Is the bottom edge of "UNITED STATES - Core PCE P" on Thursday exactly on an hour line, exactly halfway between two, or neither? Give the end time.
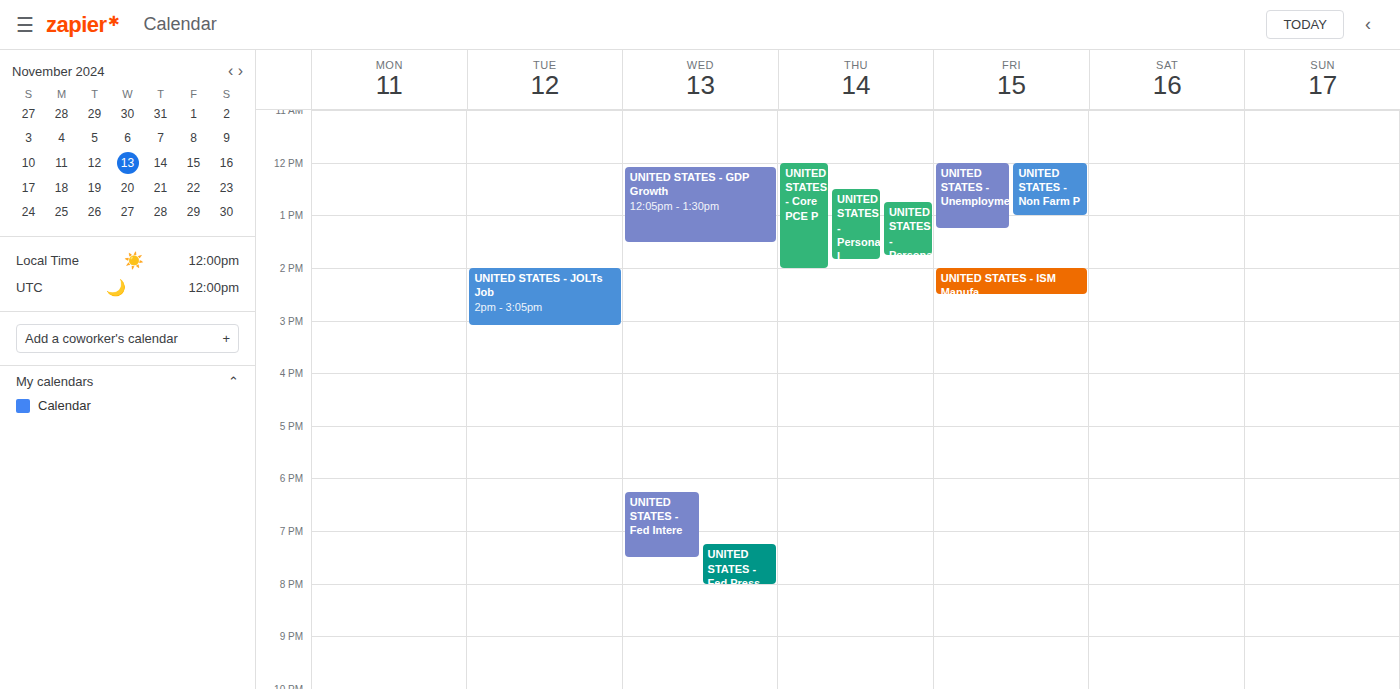
2:00 PM -- exactly on the 2 PM line.